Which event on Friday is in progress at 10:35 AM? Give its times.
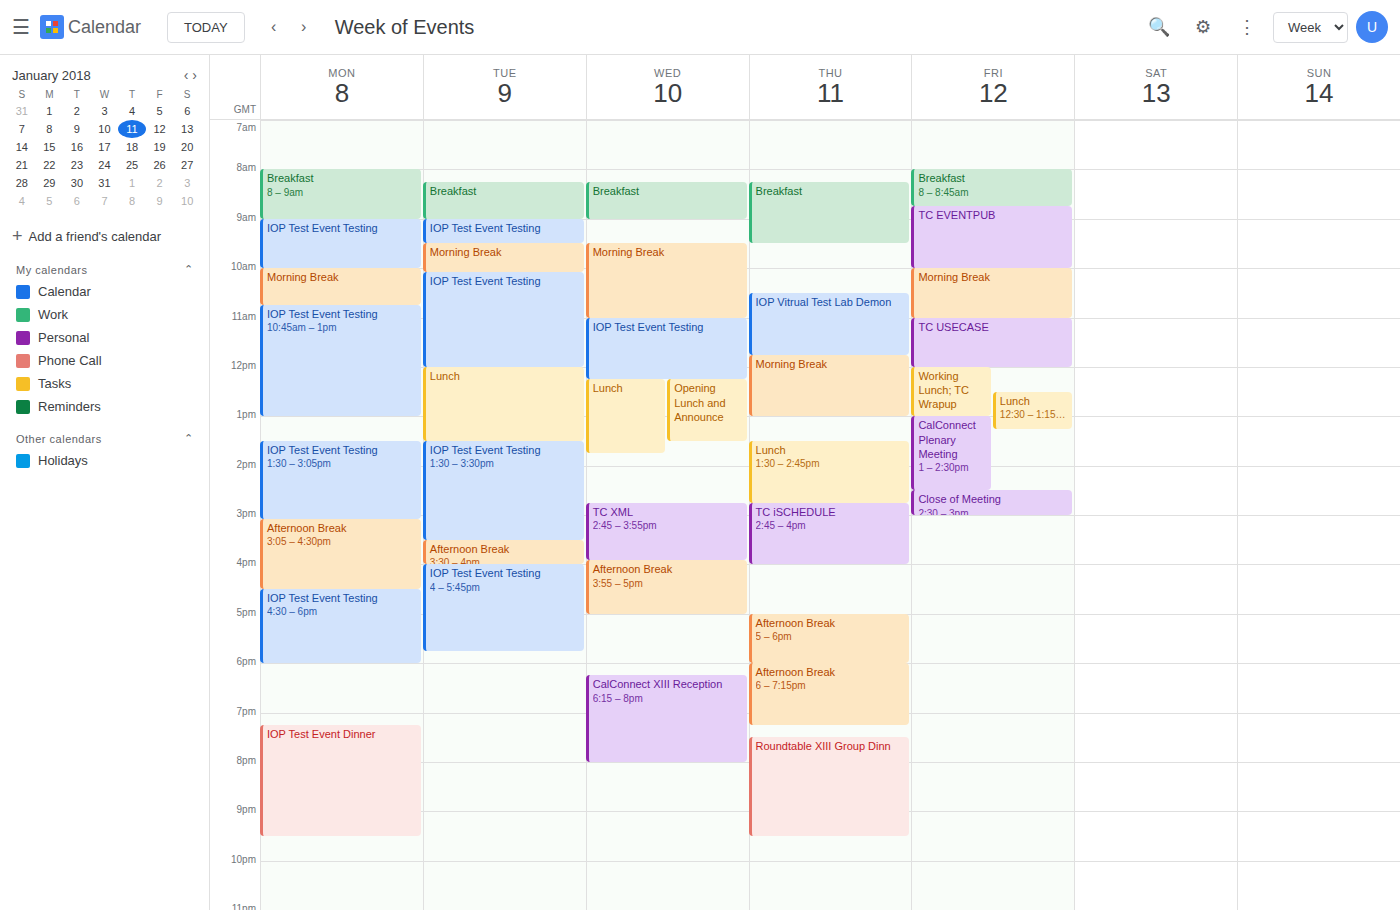
"Morning Break", 10:00 AM to 11:00 AM